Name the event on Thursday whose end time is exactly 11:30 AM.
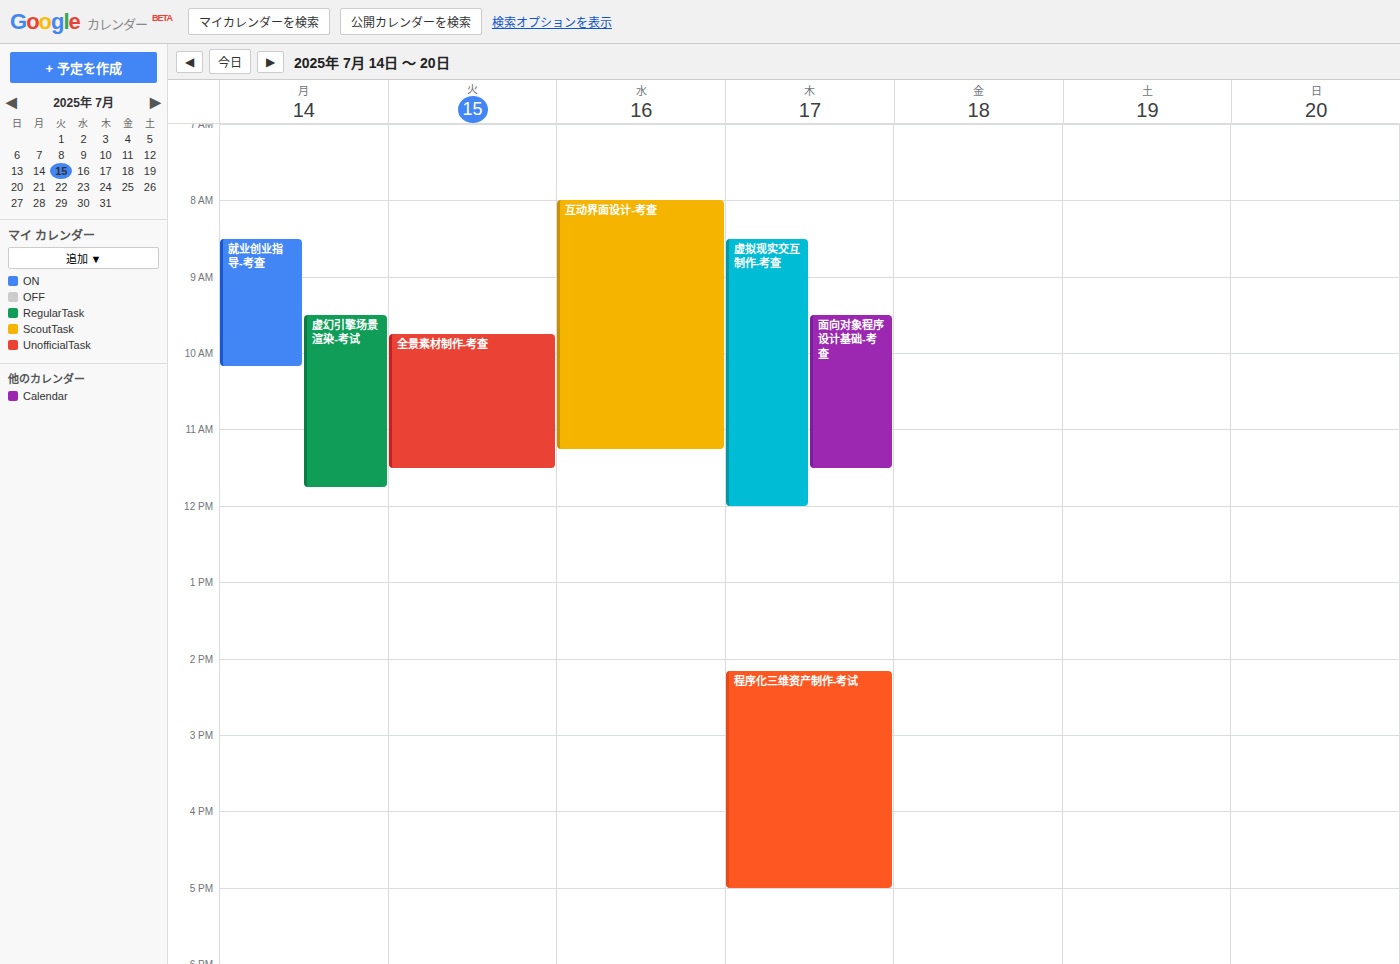
"面向对象程序设计基础-考查"